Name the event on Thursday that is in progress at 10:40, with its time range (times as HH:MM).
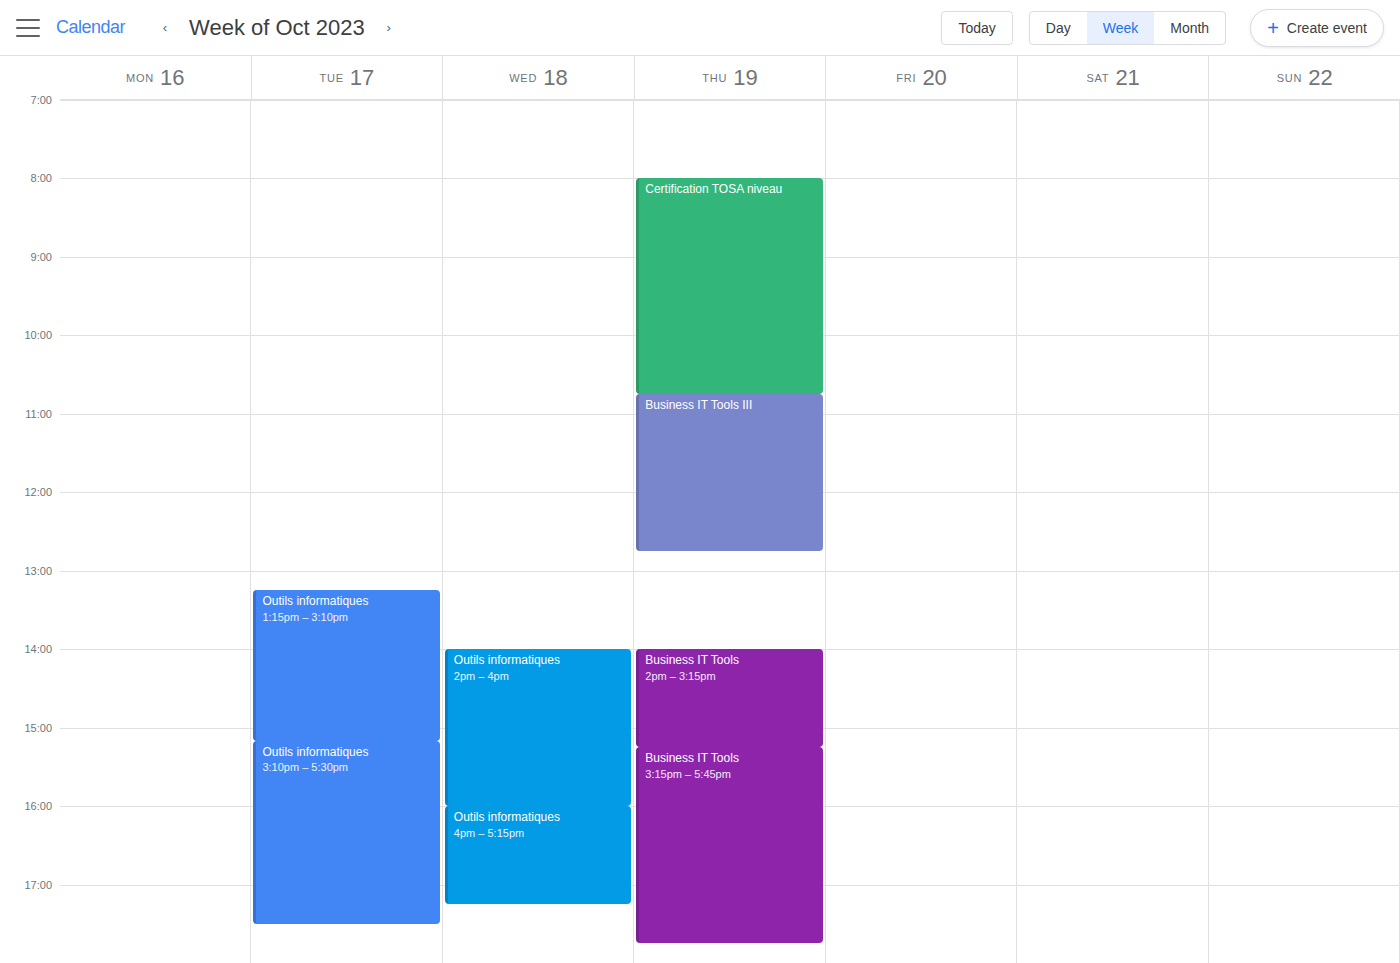
"Certification TOSA niveau", 08:00 to 10:45